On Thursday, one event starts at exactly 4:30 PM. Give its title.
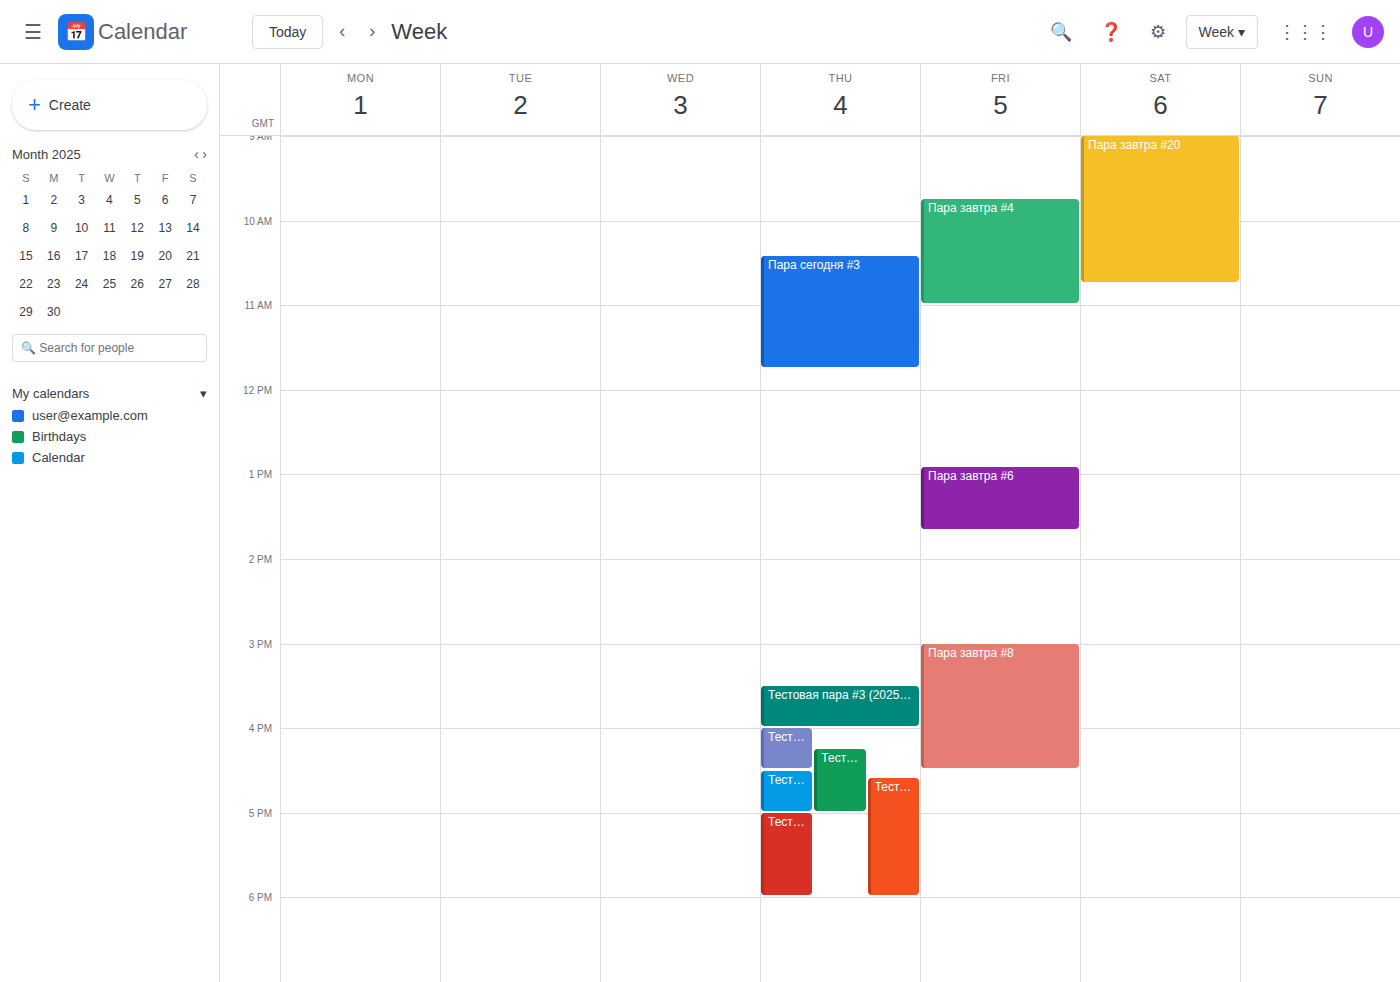
"Тестовая пара #7 (2025-04"